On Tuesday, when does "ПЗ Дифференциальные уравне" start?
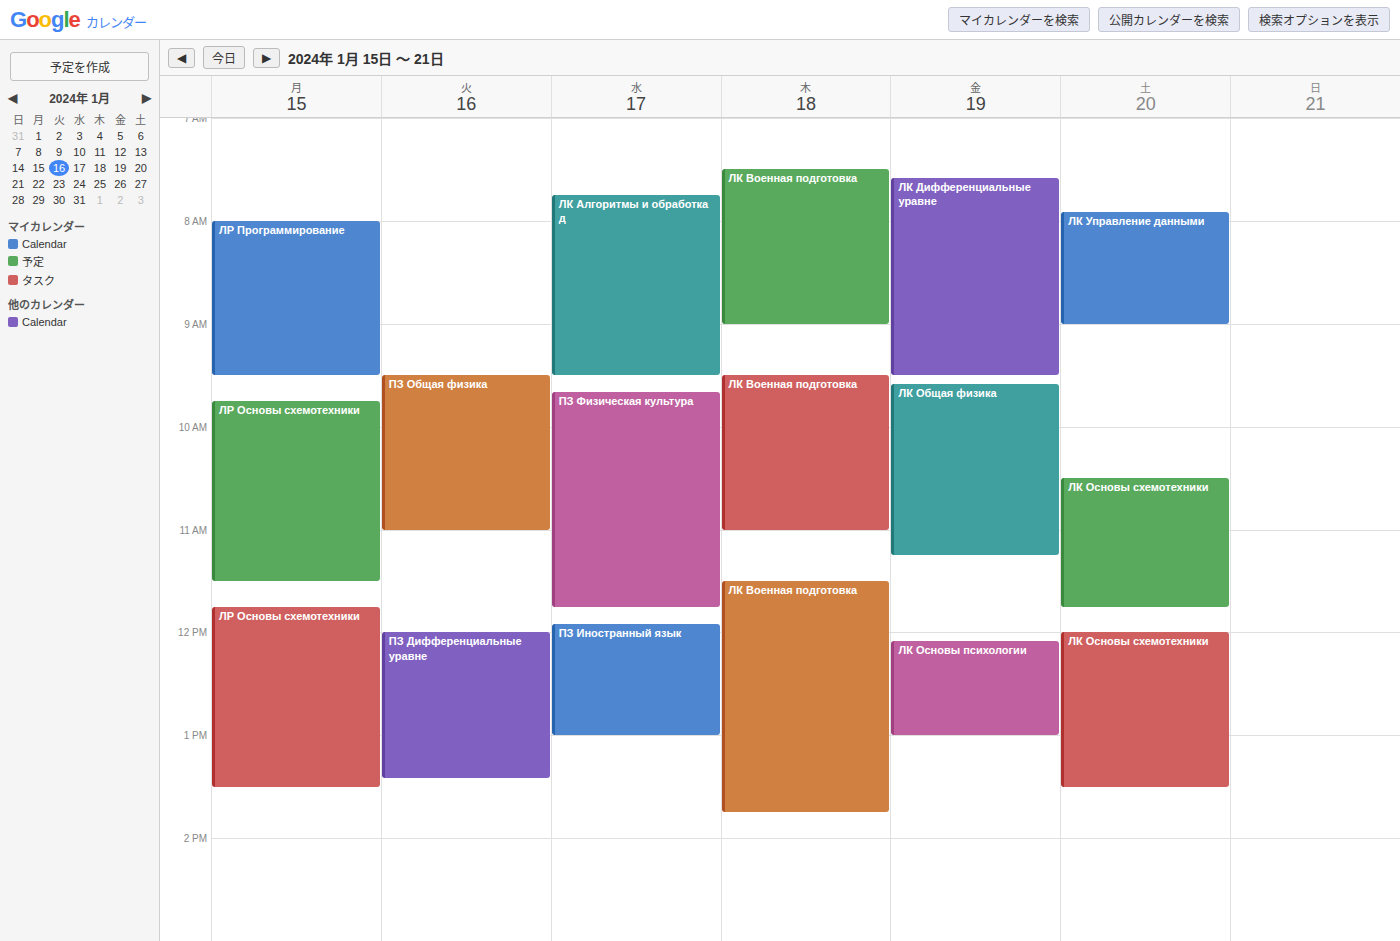
12:00 PM